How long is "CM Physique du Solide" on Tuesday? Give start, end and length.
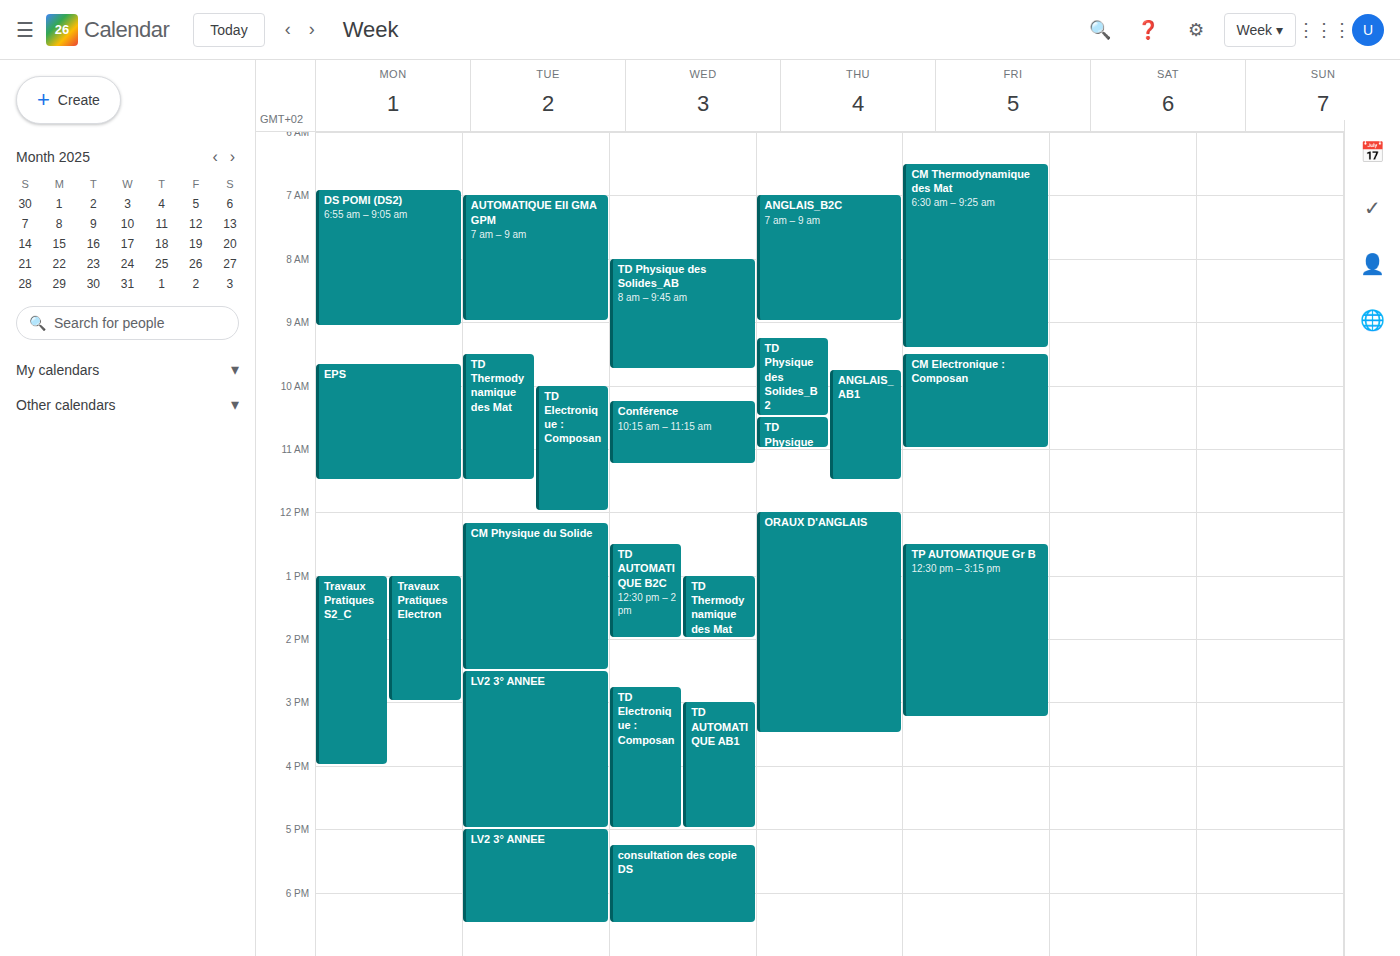
12:10 PM to 2:30 PM, 2 hours 20 minutes